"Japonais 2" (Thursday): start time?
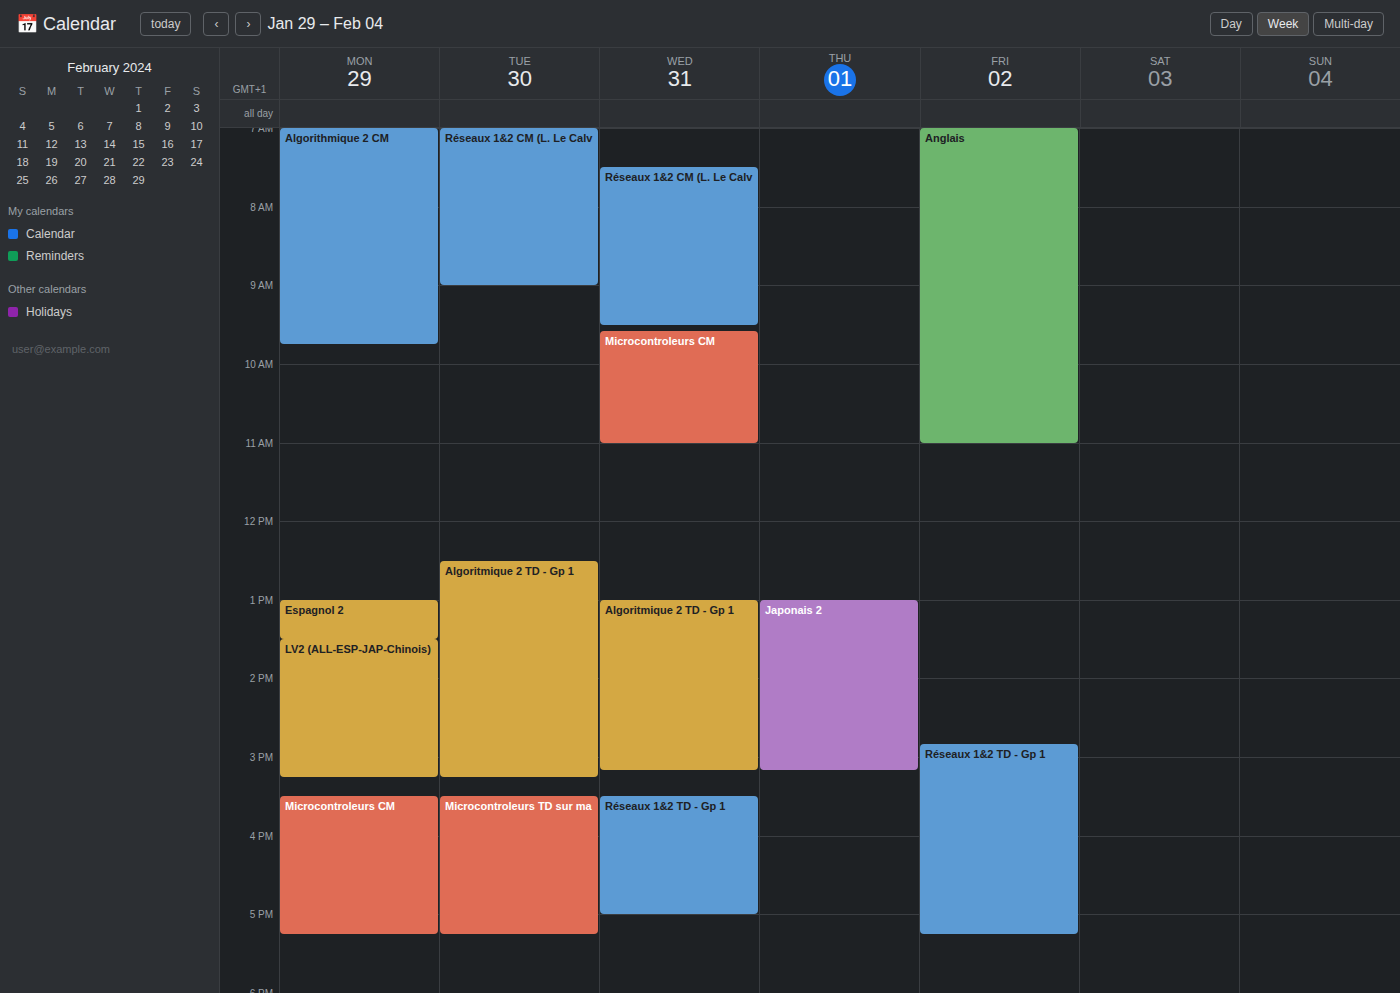
1:00 PM